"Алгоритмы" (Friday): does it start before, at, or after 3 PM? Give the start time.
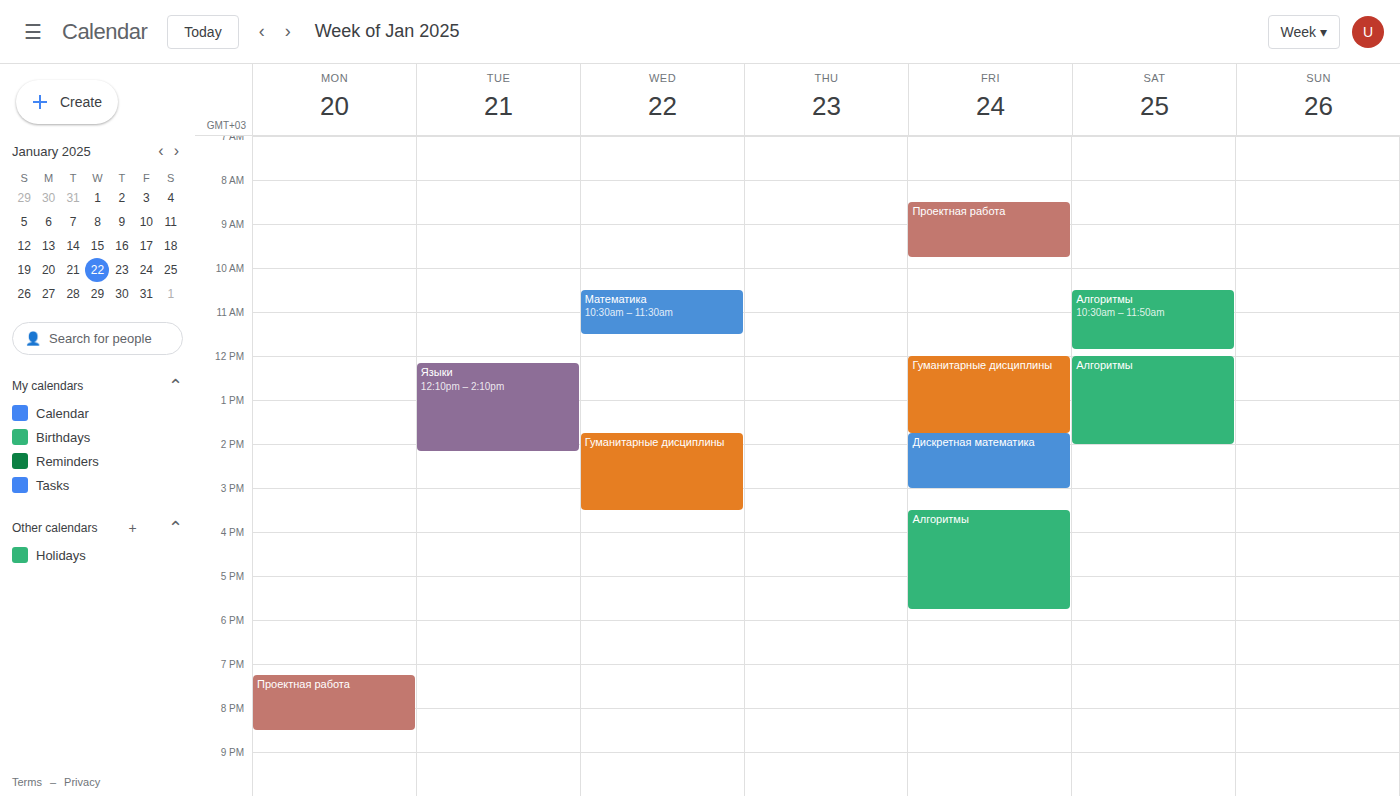
3:30 PM -- after 3 PM, 30 minutes below the 3 PM line.